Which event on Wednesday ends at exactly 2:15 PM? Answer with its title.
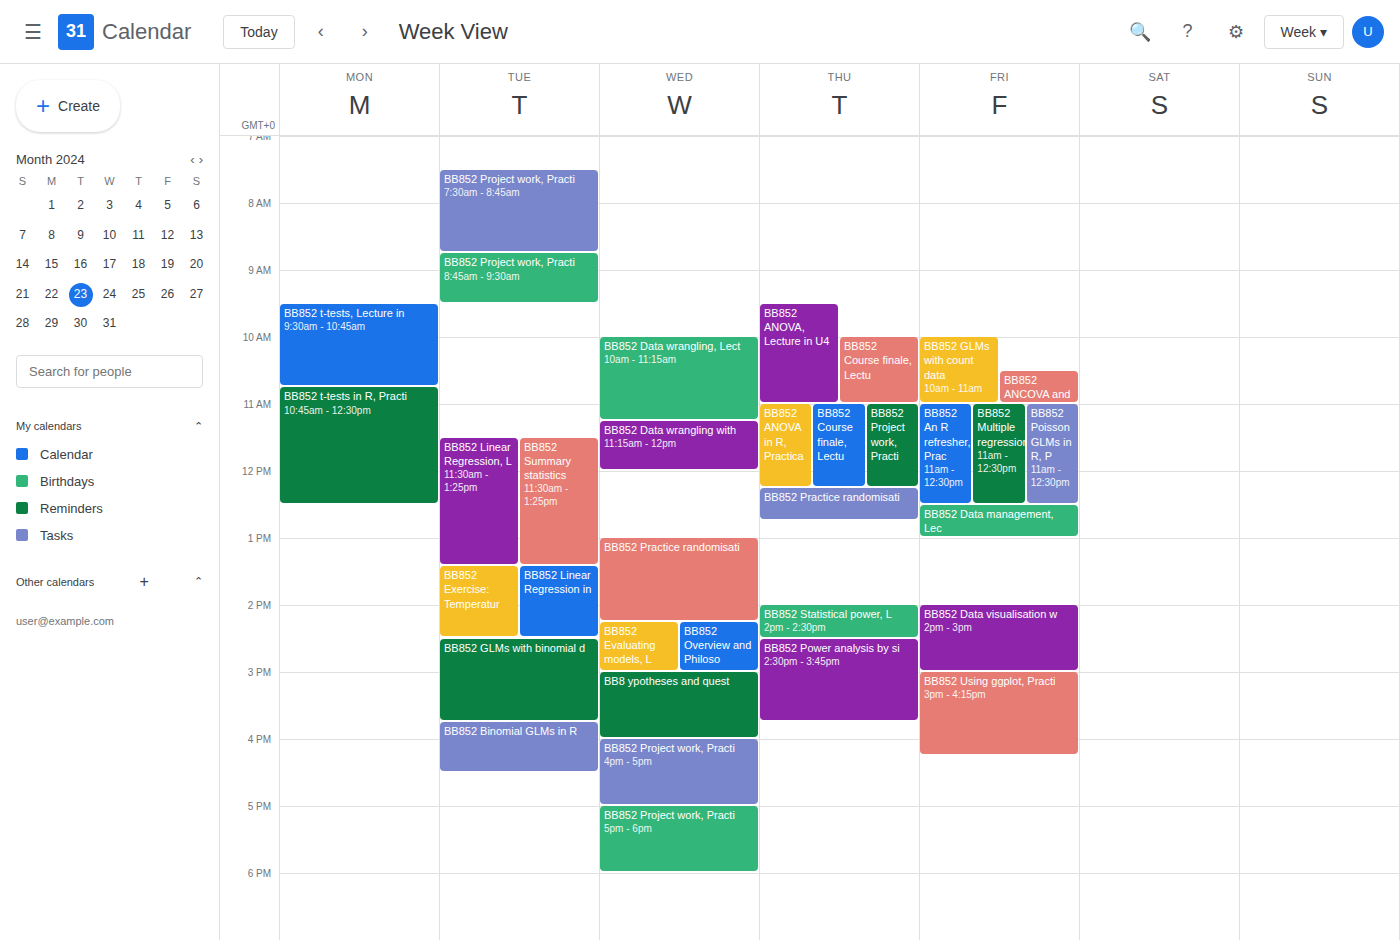
"BB852 Practice randomisati"